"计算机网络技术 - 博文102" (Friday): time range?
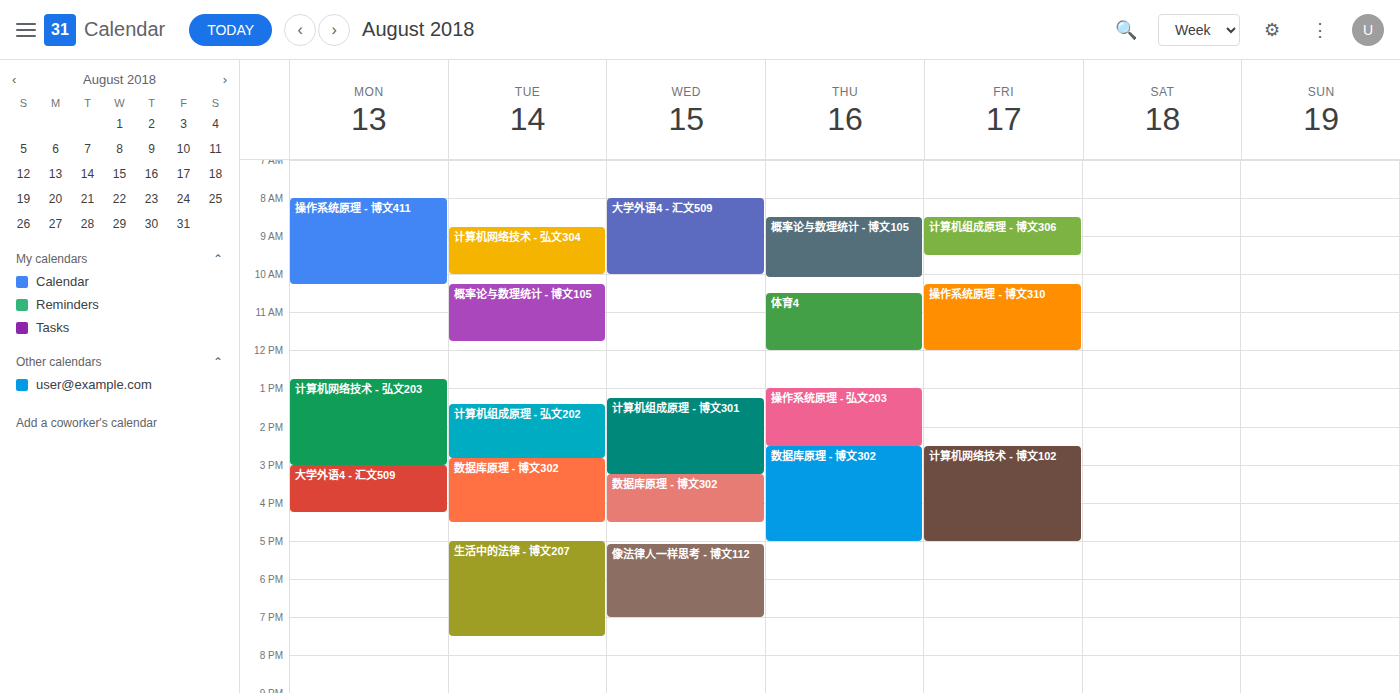
2:30 PM to 5:00 PM